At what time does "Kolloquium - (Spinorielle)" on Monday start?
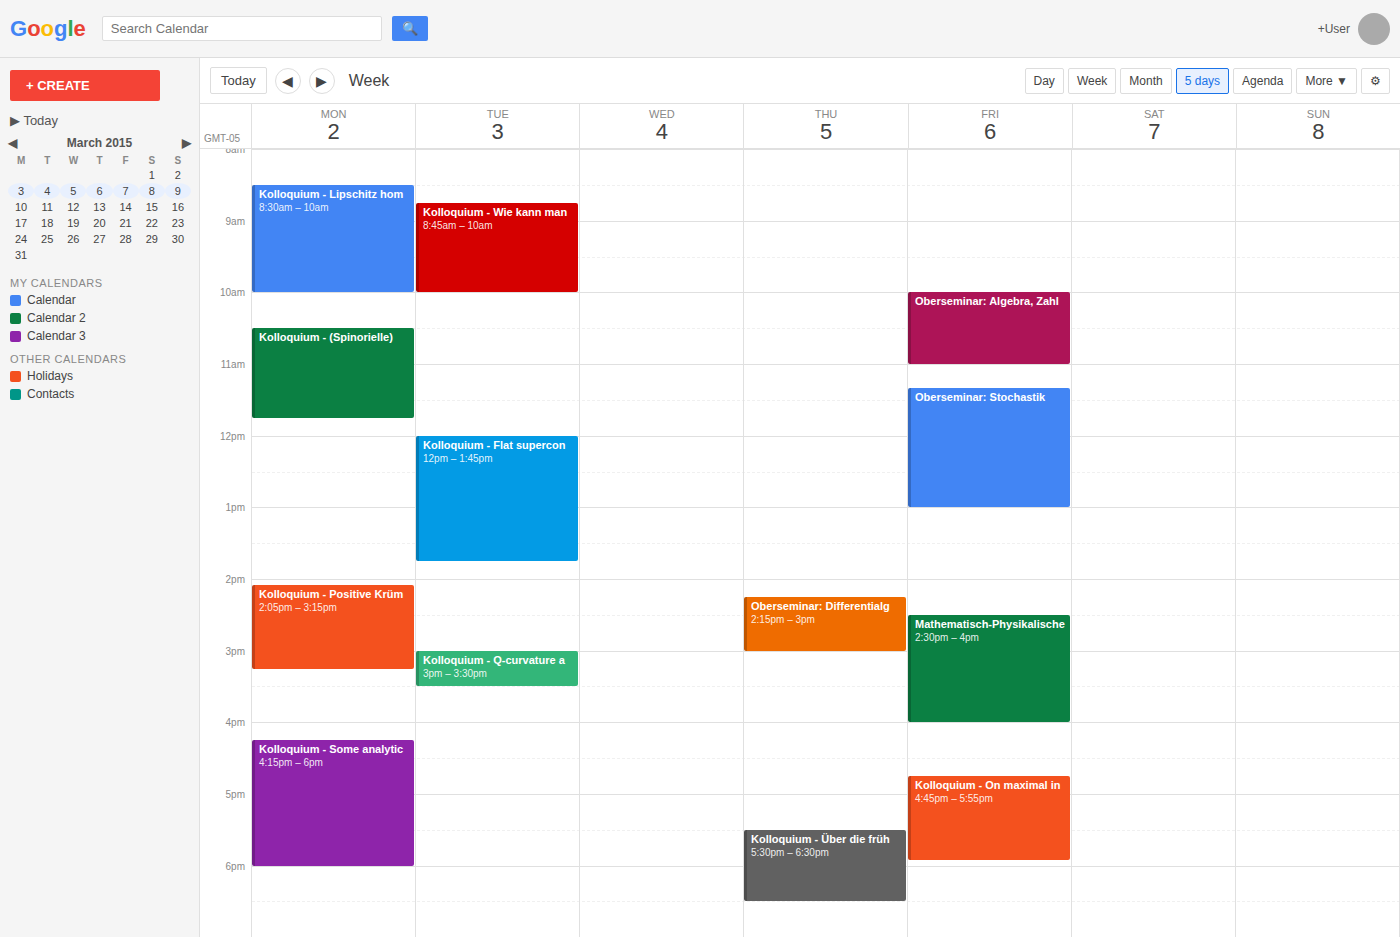
10:30 AM